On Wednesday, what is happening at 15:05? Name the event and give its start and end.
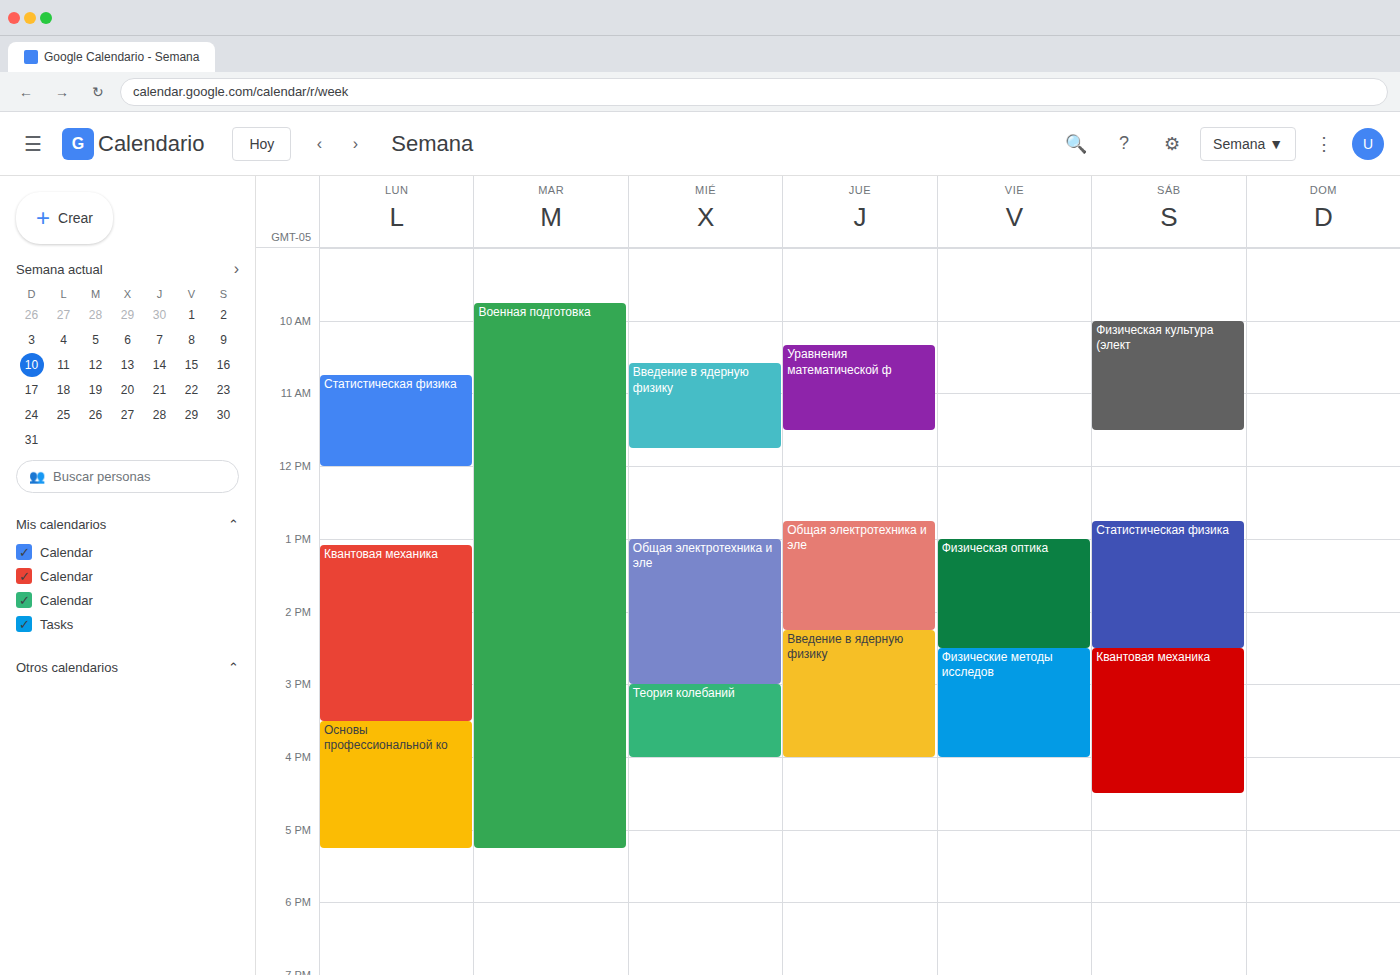
"Теория колебаний", 15:00 to 16:00